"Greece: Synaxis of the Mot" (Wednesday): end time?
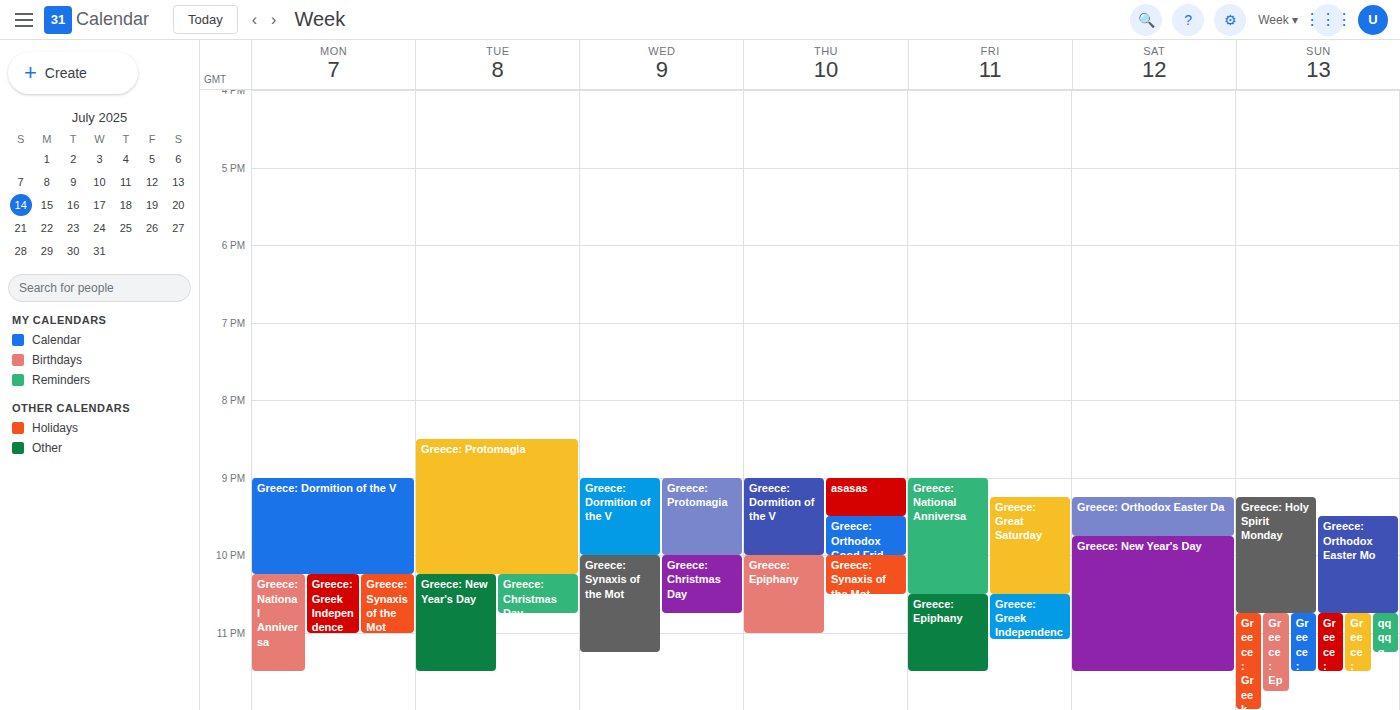
23:15